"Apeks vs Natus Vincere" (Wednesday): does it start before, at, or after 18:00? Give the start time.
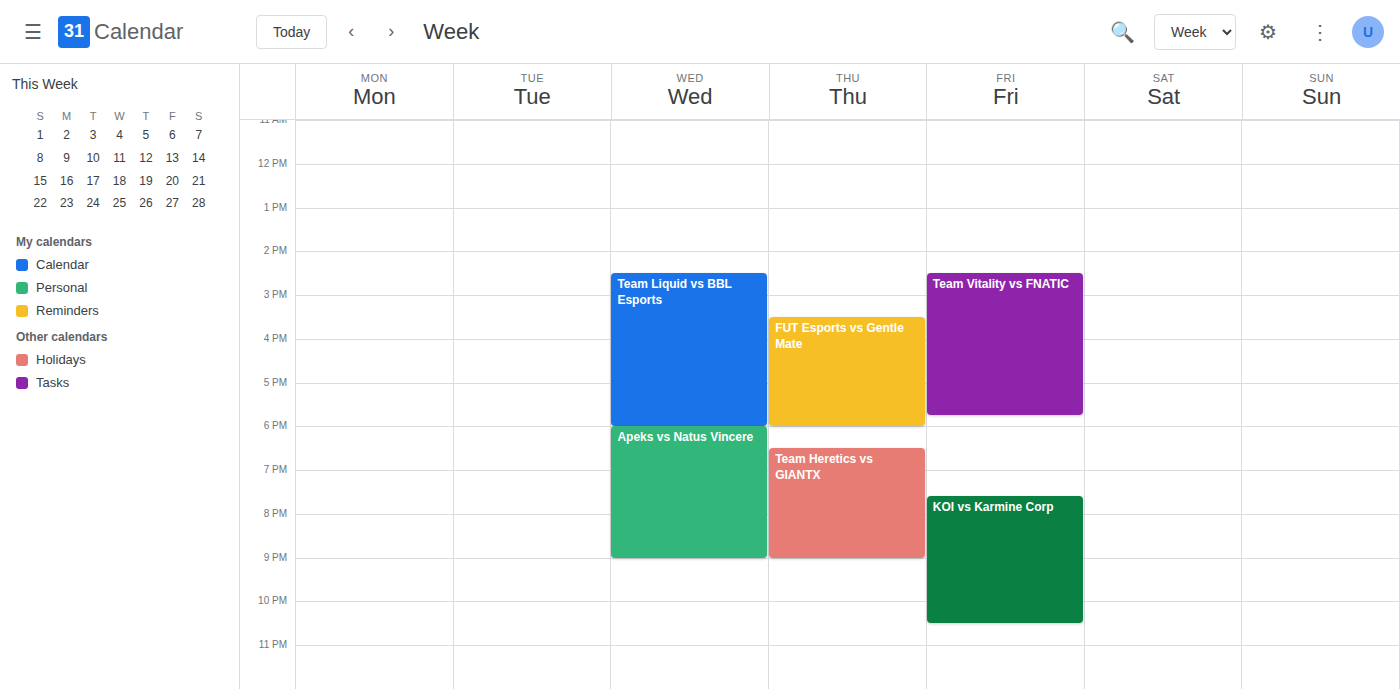
18:00 -- exactly at 18:00, on the 18:00 line.